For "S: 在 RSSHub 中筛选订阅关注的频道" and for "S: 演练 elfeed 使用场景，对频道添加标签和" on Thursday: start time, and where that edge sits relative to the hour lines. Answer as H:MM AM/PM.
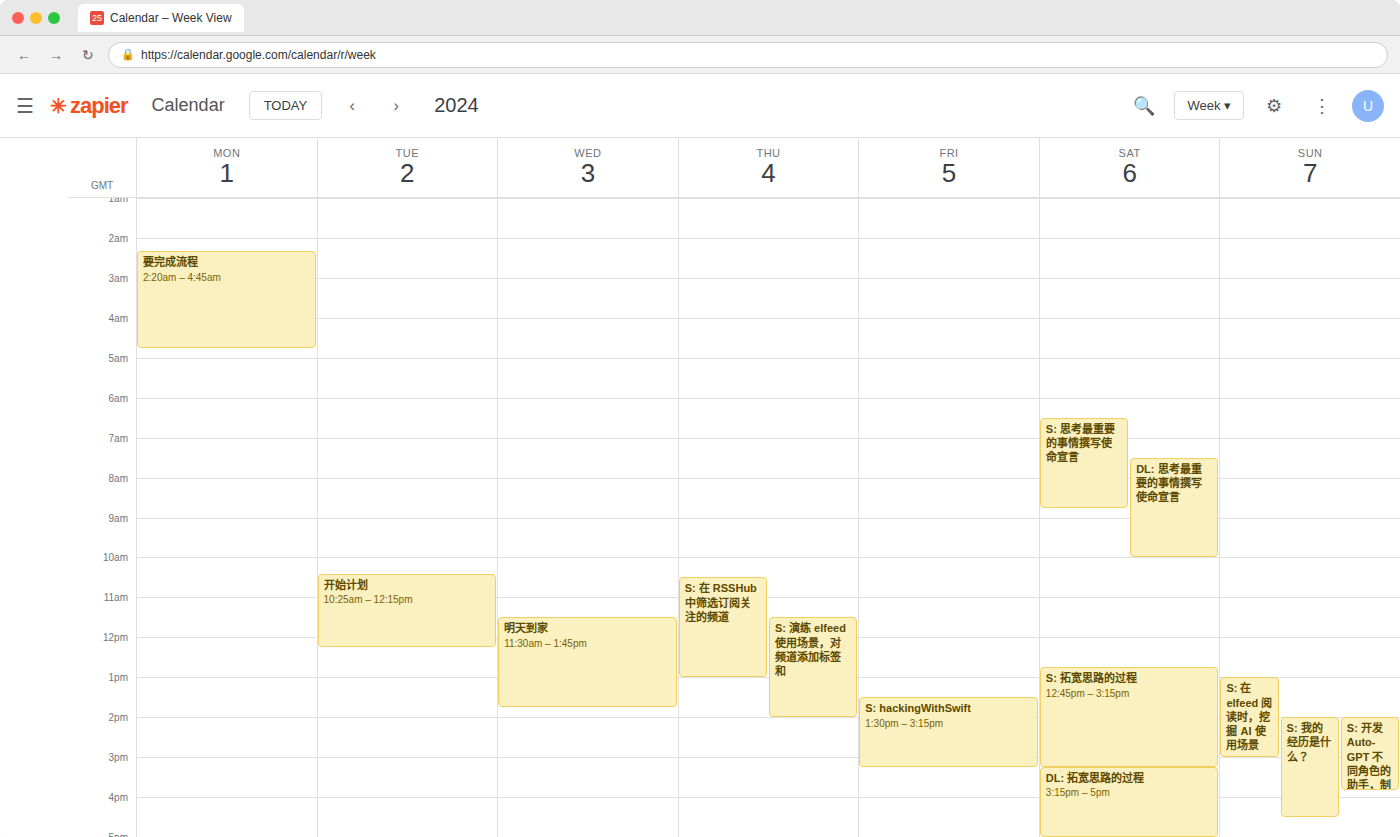
"S: 在 RSSHub 中筛选订阅关注的频道": 10:30 AM, halfway between the 10 AM and 11 AM lines. "S: 演练 elfeed 使用场景，对频道添加标签和": 11:30 AM, halfway between the 11 AM and 12 PM lines.